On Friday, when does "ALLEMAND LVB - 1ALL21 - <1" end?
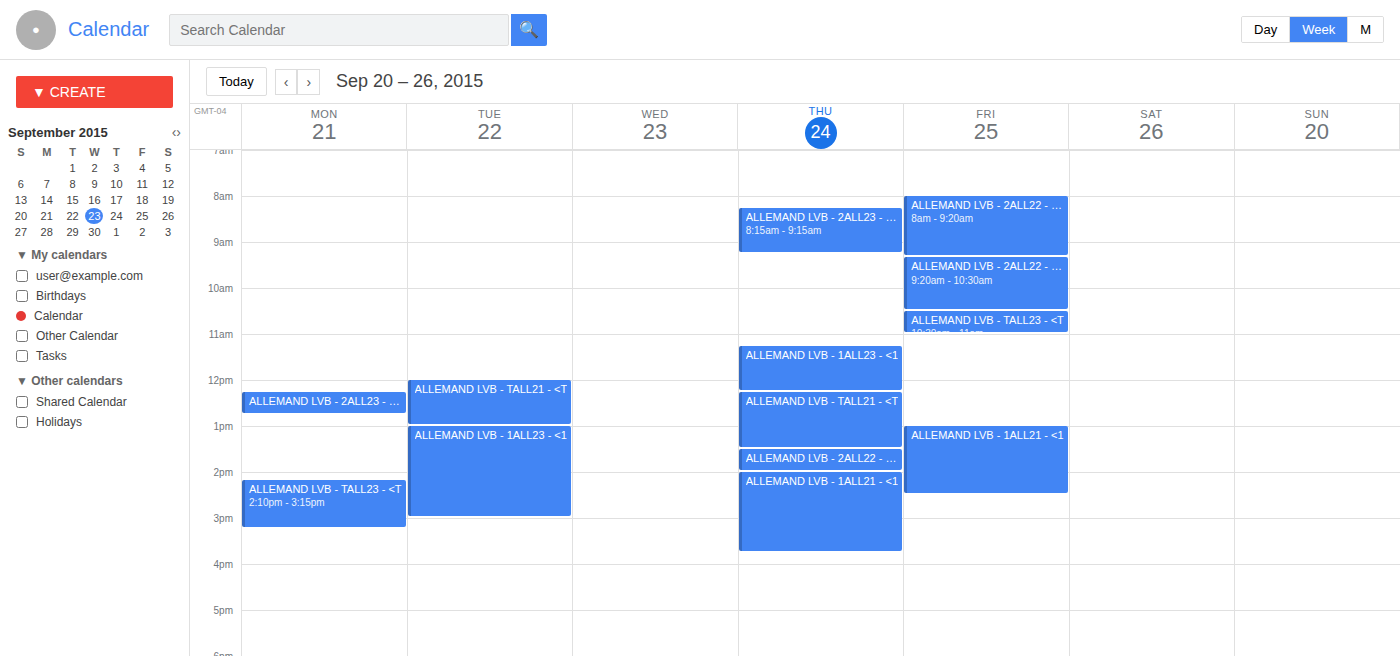
2:30 PM